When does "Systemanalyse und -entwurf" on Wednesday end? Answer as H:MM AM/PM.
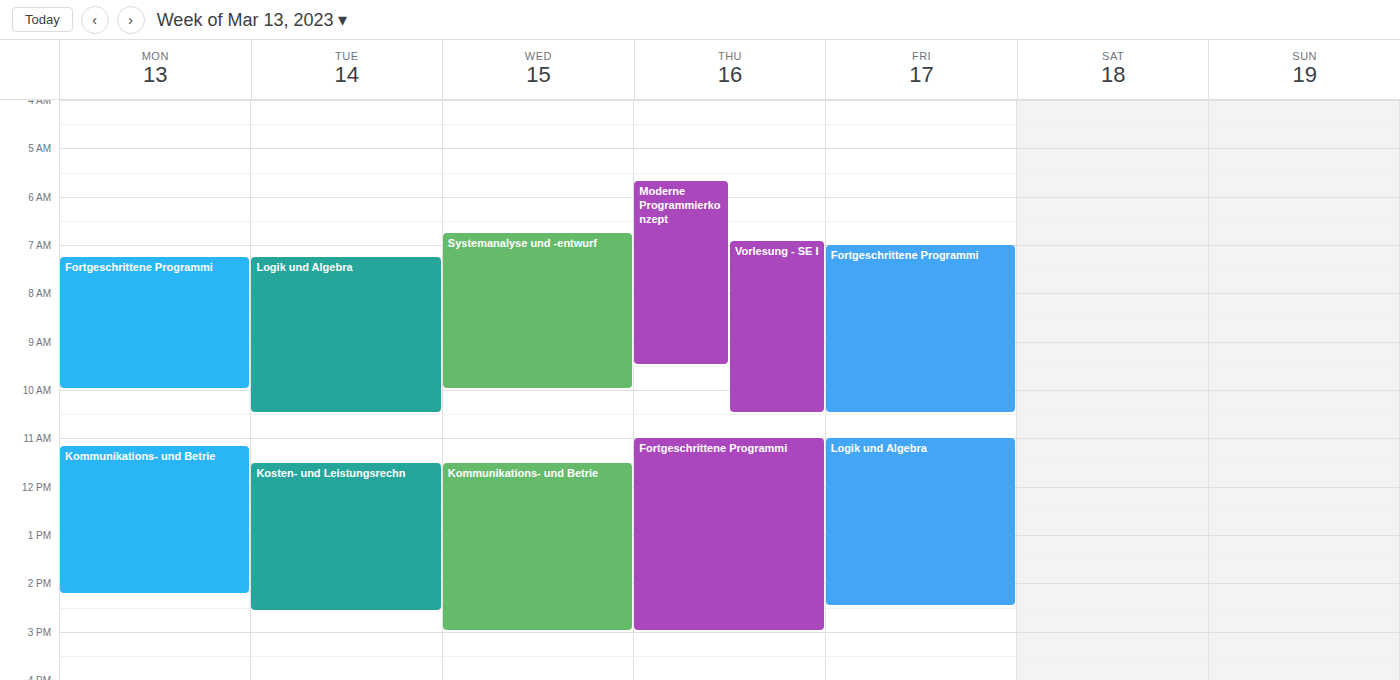
10:00 AM